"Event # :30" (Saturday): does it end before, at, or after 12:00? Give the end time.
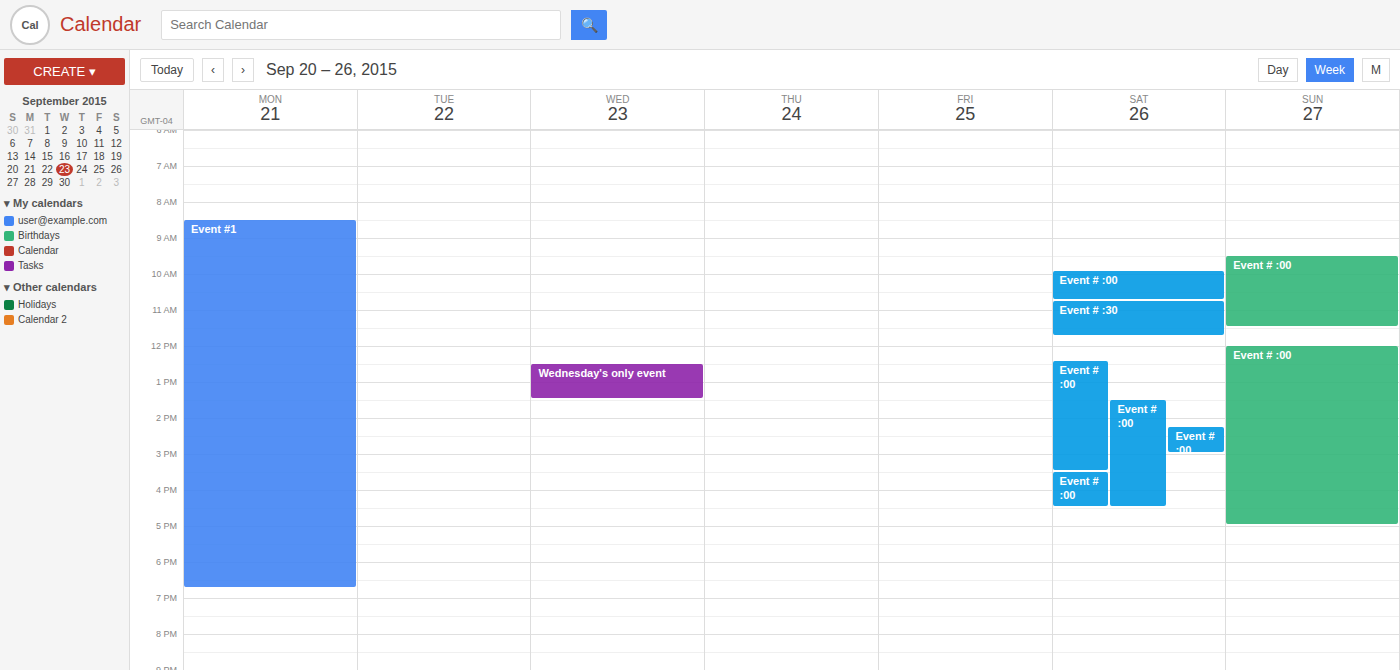
11:45 -- before 12:00, 15 minutes above the 12:00 line.